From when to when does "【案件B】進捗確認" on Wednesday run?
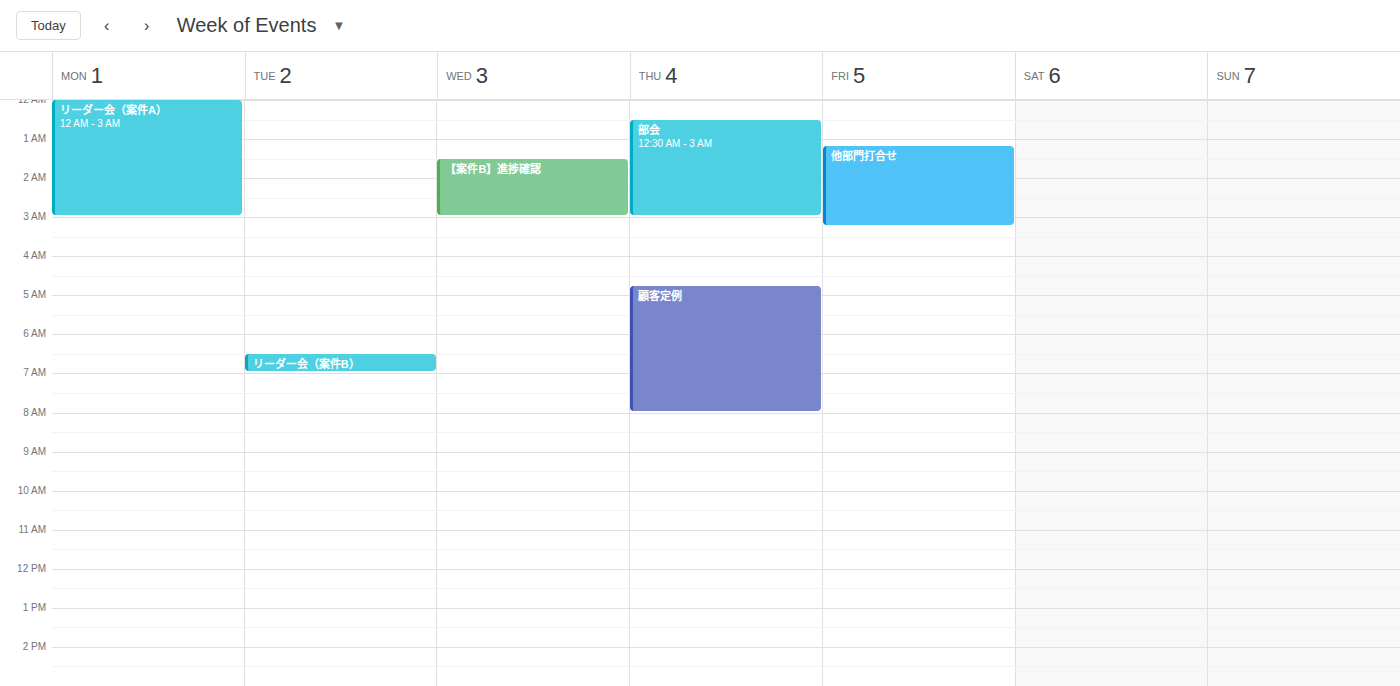
01:30 to 03:00